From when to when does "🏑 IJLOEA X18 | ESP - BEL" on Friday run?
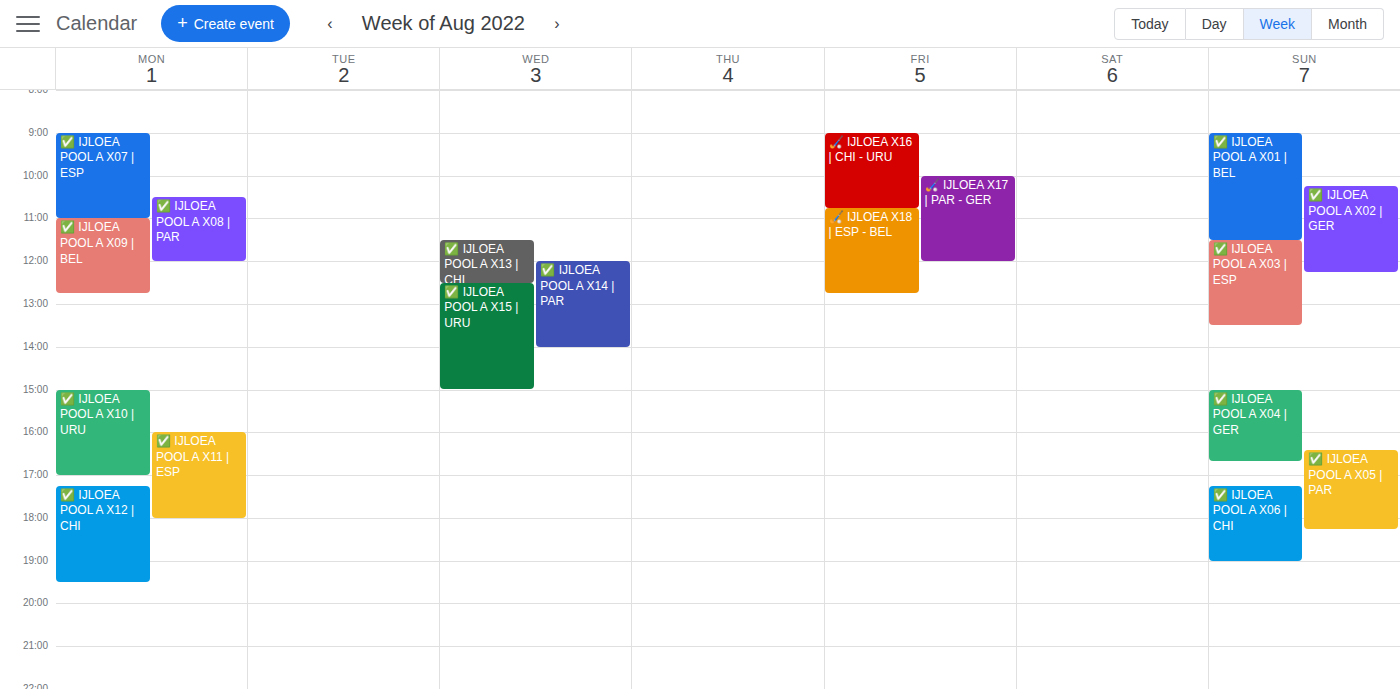
10:45 to 12:45